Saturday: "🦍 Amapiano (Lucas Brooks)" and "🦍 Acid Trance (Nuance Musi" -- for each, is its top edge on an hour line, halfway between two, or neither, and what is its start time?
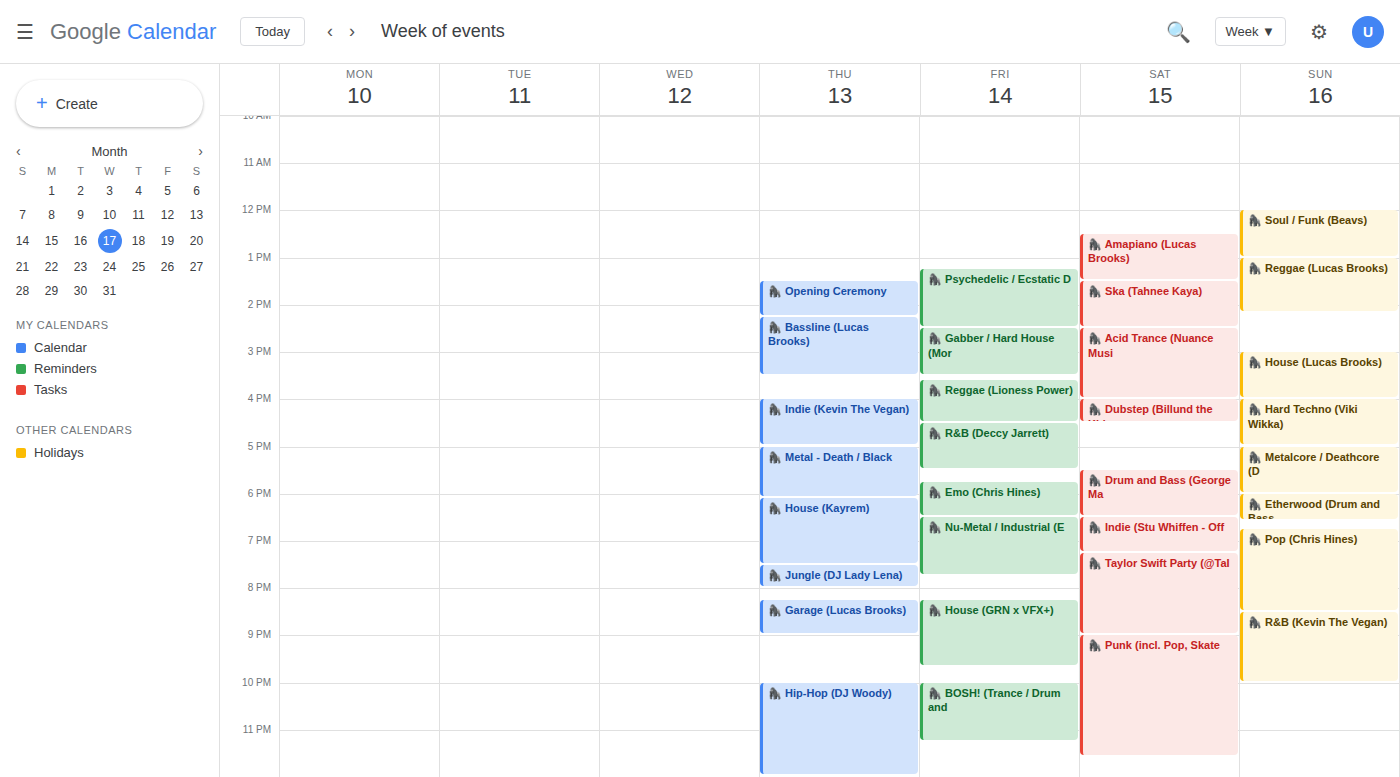
"🦍 Amapiano (Lucas Brooks)": 12:30 PM, halfway between the 12 PM and 1 PM lines. "🦍 Acid Trance (Nuance Musi": 2:30 PM, halfway between the 2 PM and 3 PM lines.